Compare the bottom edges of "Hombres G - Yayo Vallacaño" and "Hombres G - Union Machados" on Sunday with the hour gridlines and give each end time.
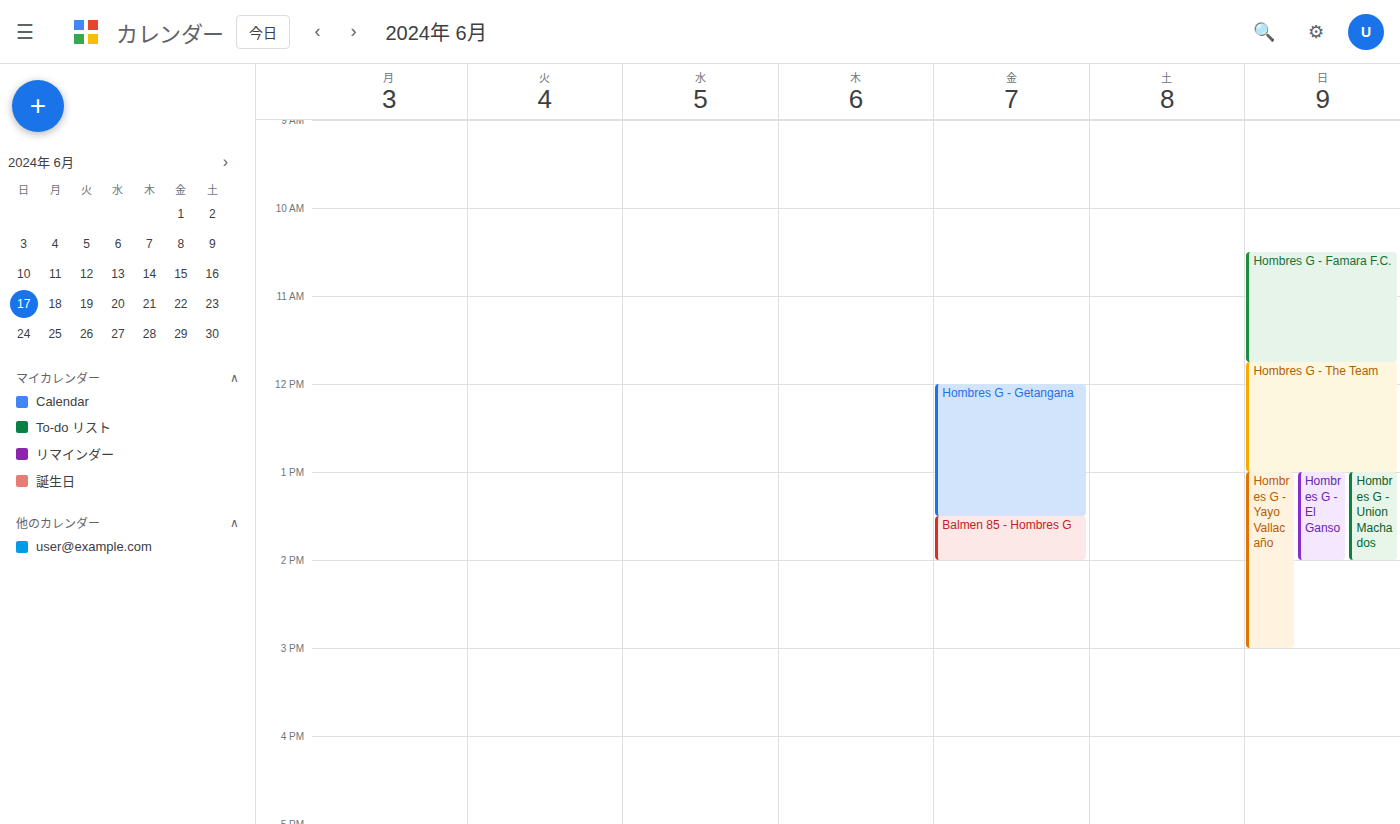
"Hombres G - Yayo Vallacaño": 3:00 PM, exactly on the 3 PM line. "Hombres G - Union Machados": 2:00 PM, exactly on the 2 PM line.